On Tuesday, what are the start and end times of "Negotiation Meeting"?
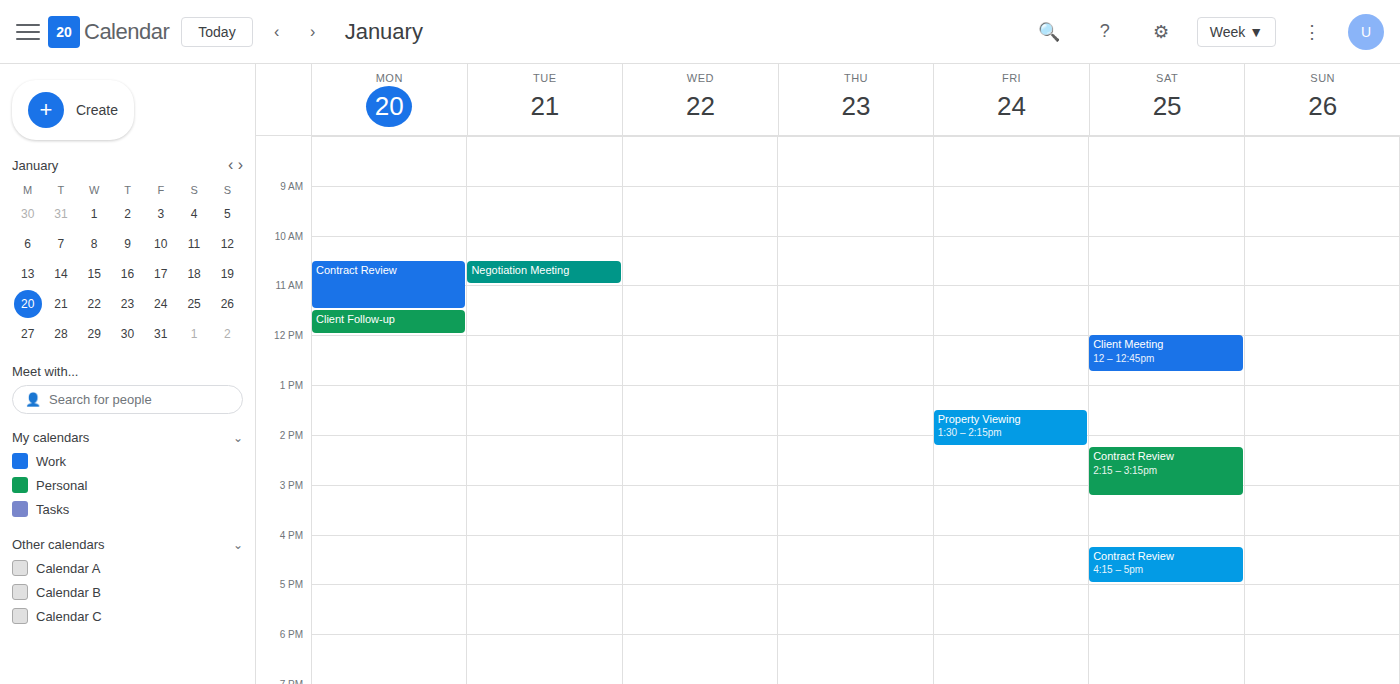
10:30 to 11:00